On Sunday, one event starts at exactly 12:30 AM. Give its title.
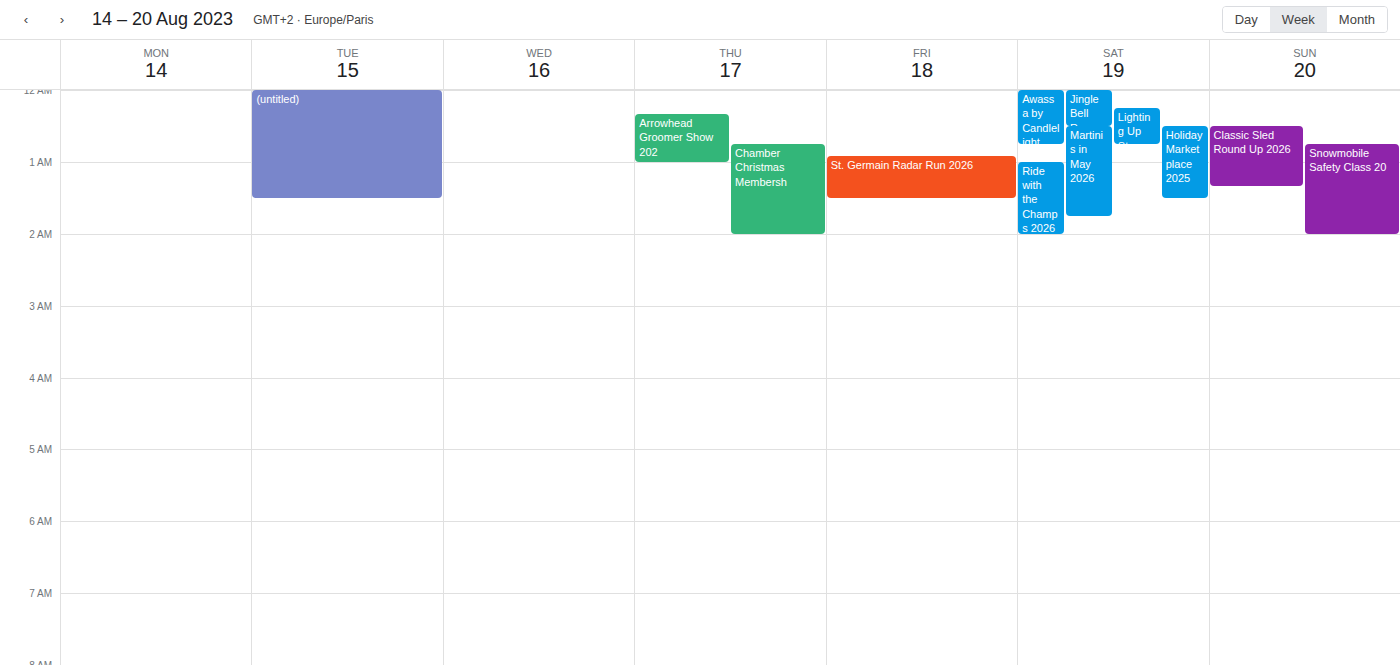
"Classic Sled Round Up 2026"